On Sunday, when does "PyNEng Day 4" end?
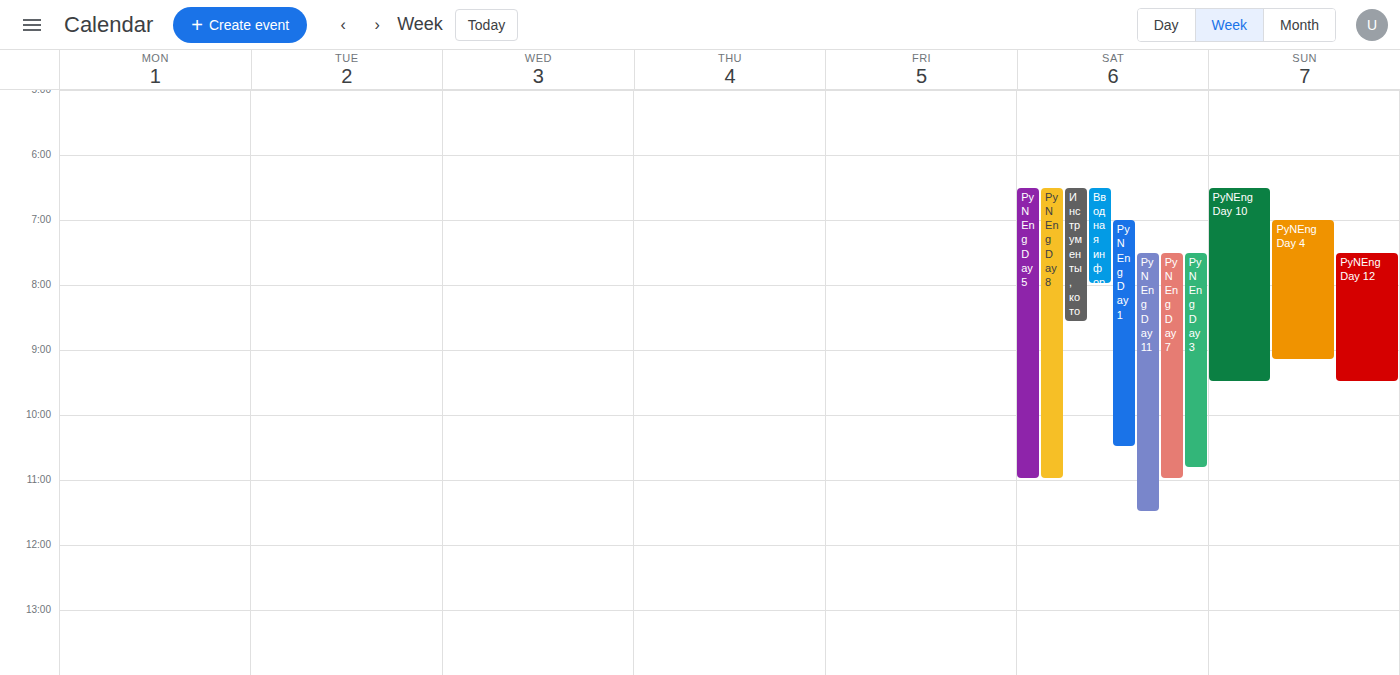
9:10 AM